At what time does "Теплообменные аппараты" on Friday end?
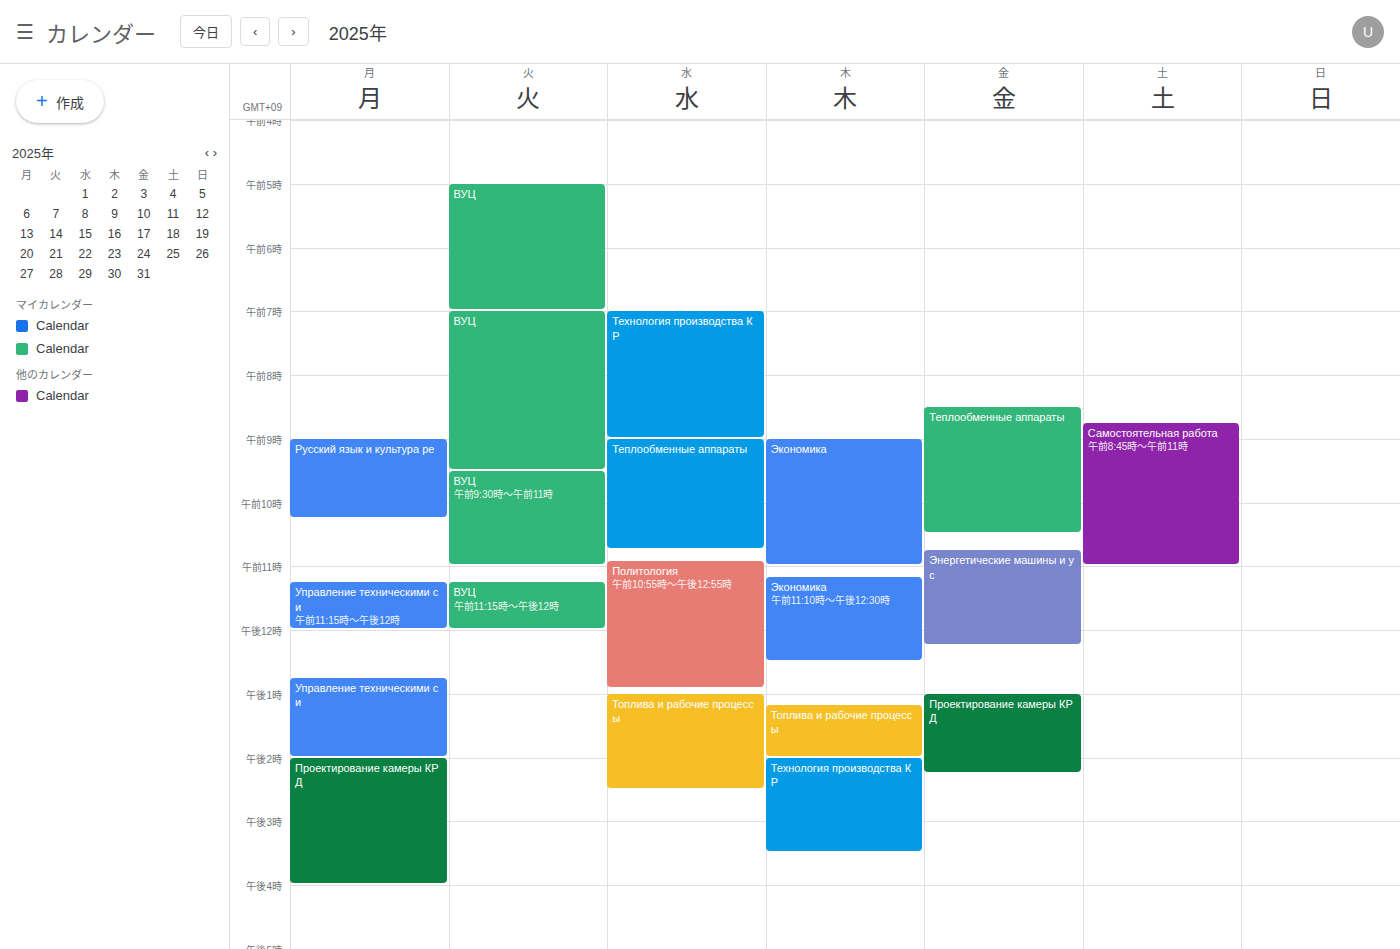
10:30